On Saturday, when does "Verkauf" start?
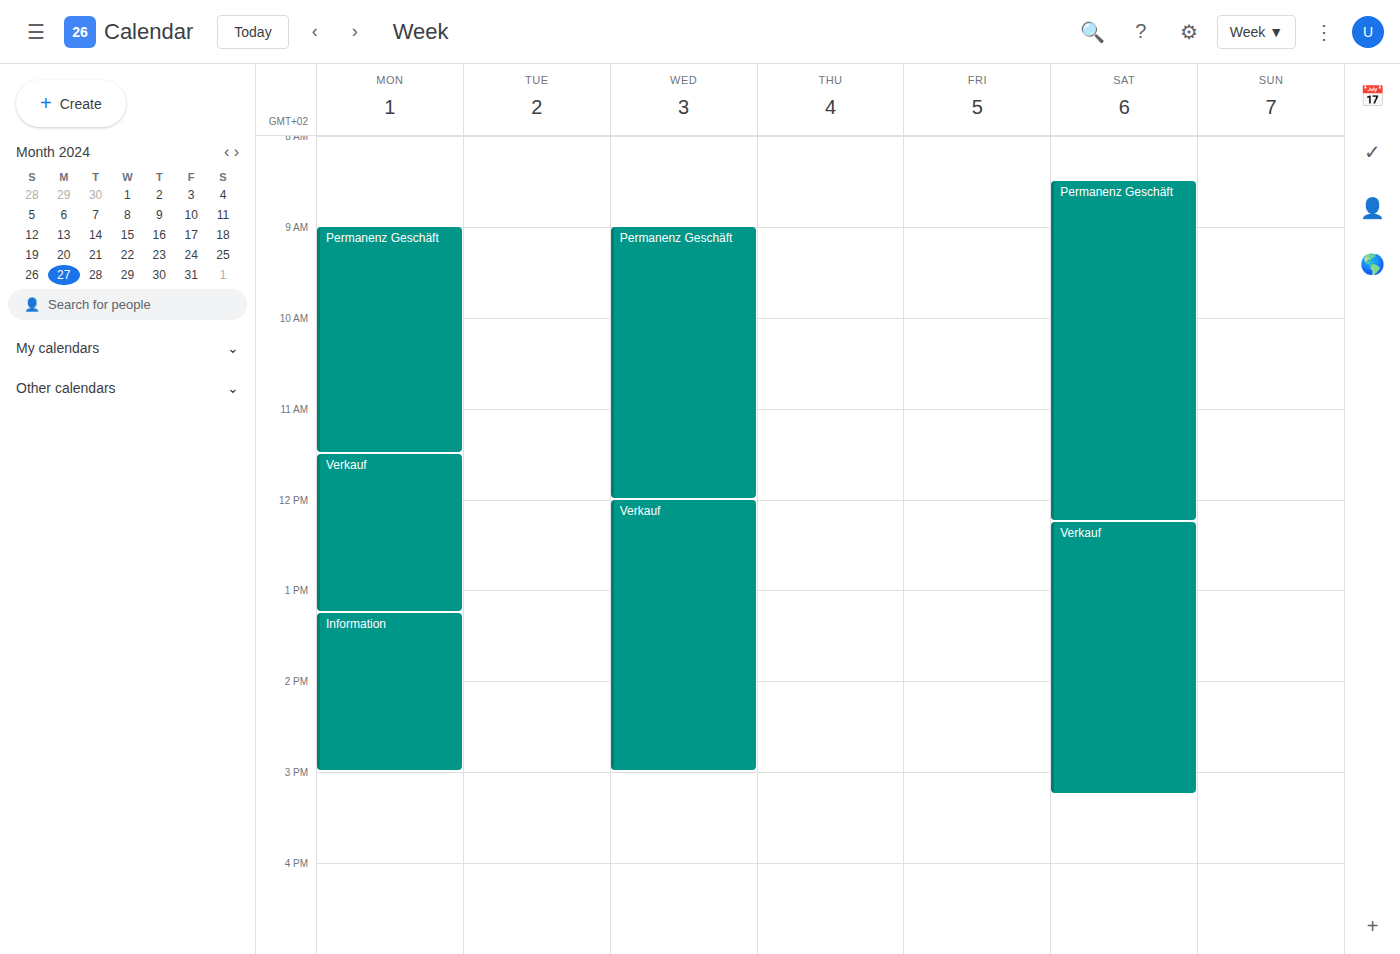
12:15 PM